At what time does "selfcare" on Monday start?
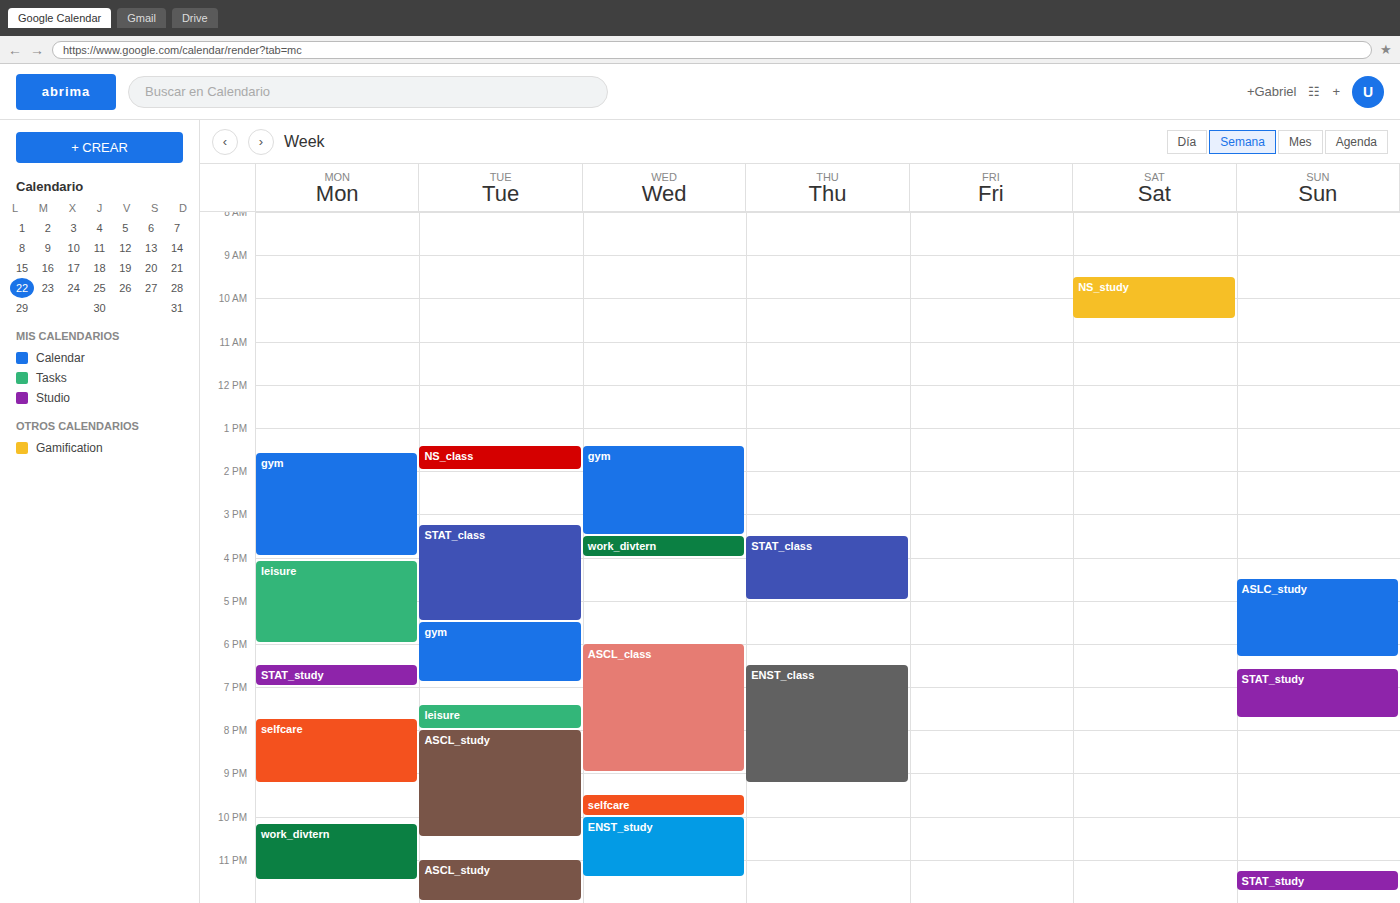
19:45